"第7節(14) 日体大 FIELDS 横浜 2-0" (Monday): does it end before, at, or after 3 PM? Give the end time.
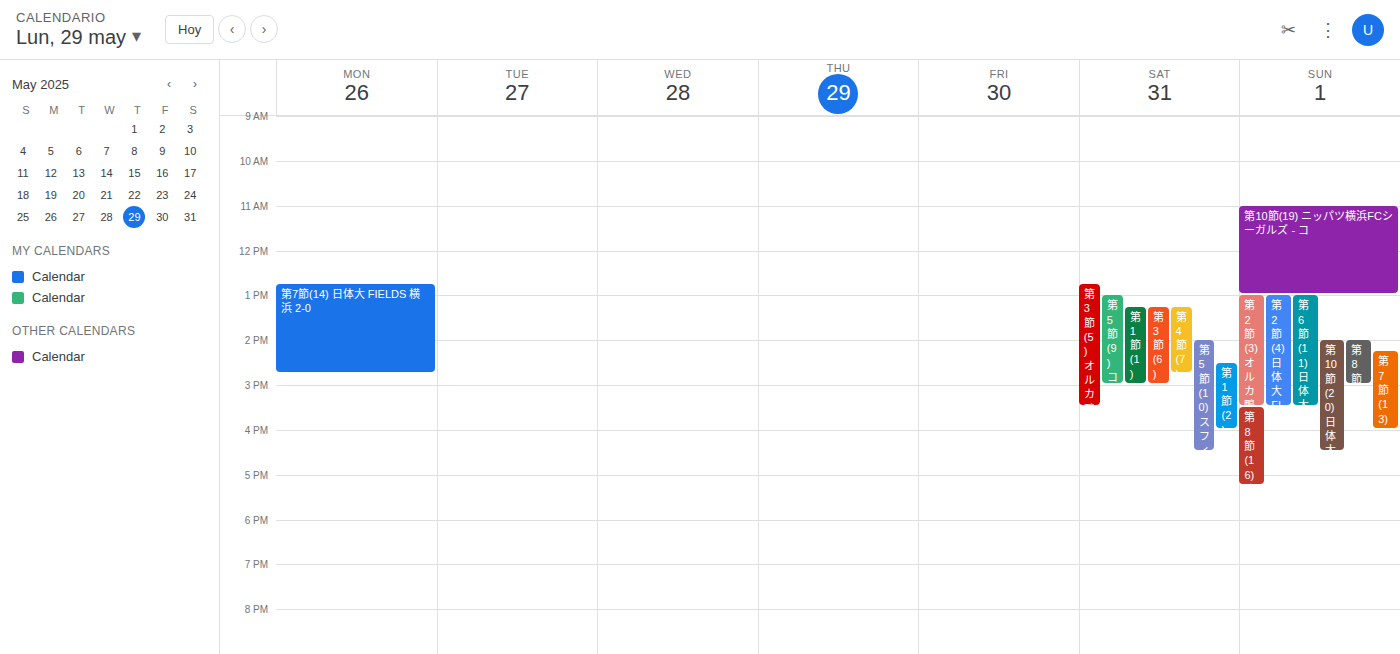
2:45 PM -- before 3 PM, 15 minutes above the 3 PM line.